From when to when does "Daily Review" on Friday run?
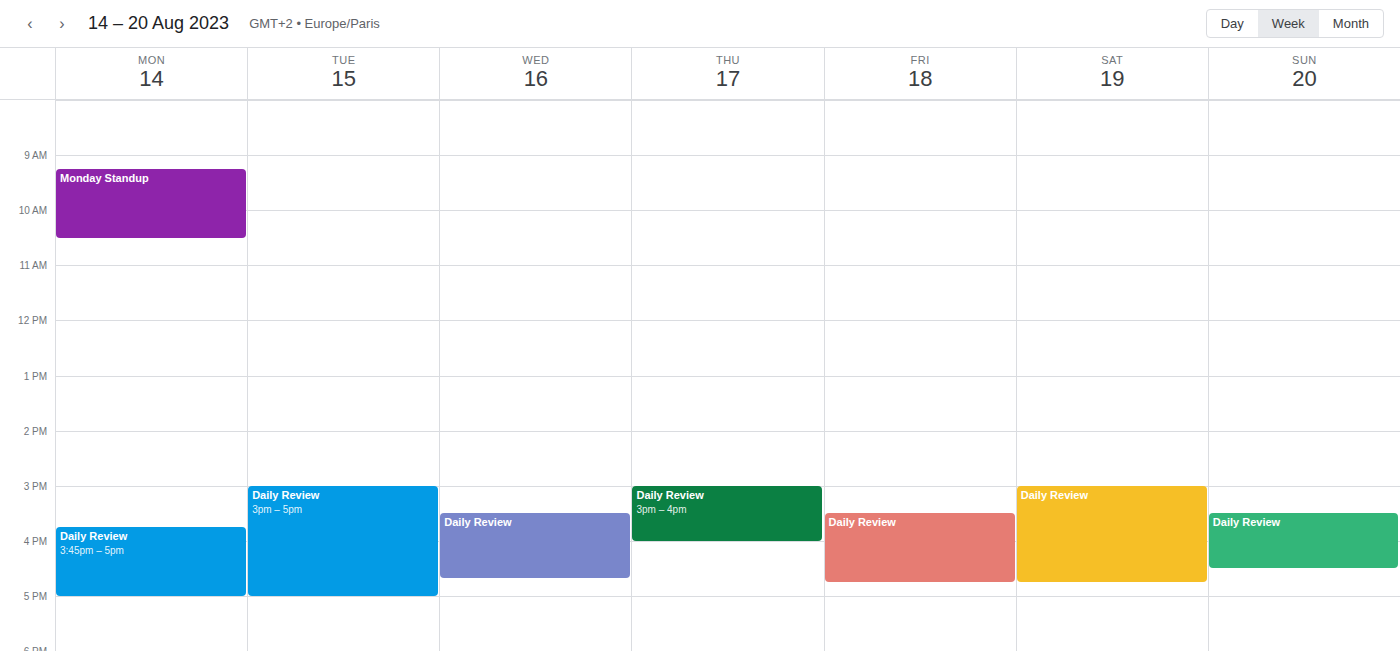
3:30 PM to 4:45 PM